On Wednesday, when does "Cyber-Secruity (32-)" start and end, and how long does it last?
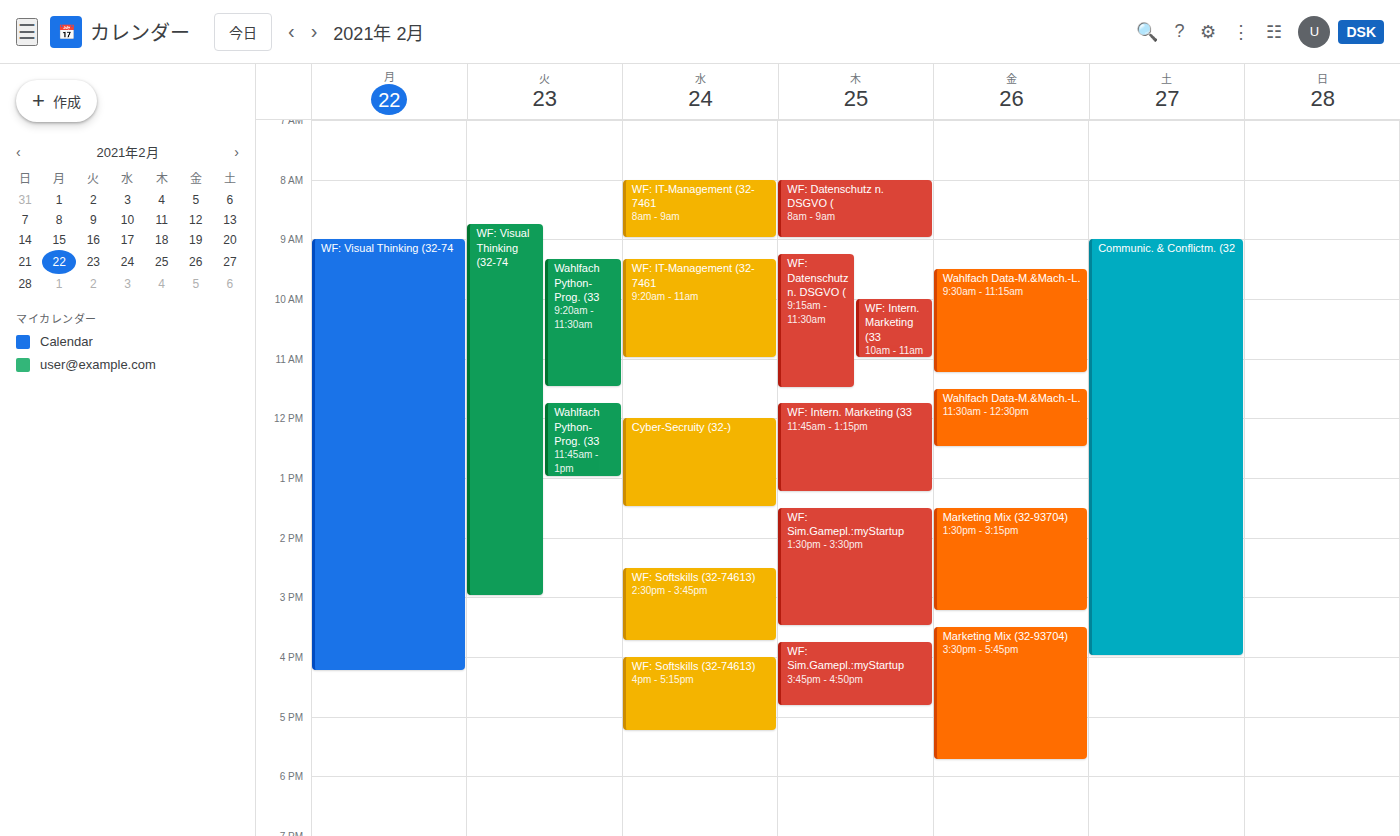
12:00 PM to 1:30 PM, 1 hour 30 minutes